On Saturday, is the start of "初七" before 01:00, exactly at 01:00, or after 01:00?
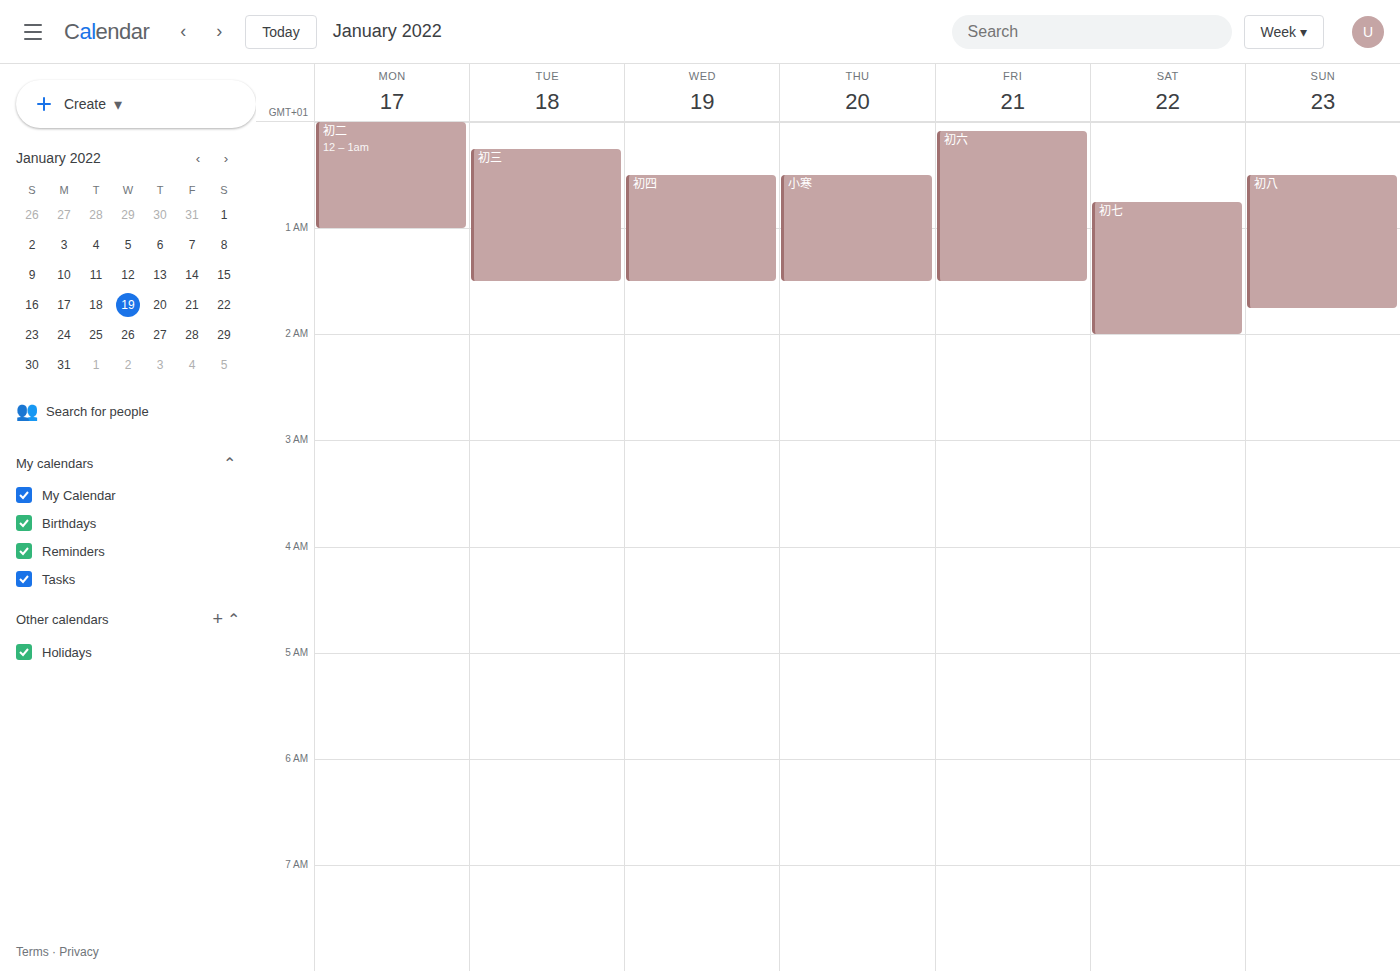
00:45 -- before 01:00, 15 minutes above the 01:00 line.